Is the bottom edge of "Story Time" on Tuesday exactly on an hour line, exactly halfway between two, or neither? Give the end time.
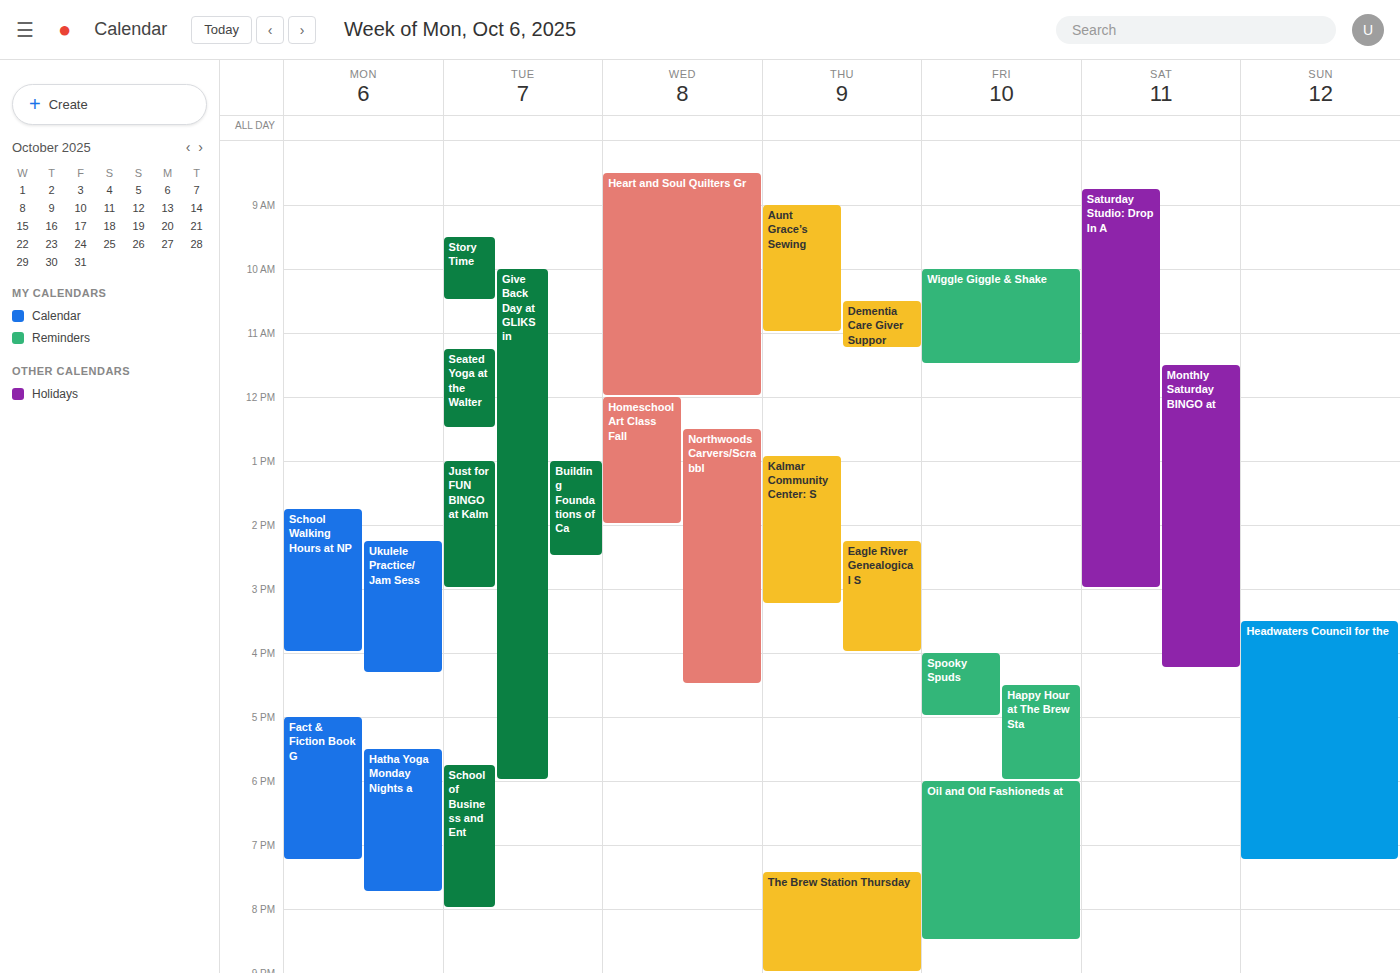
10:30 AM -- halfway between the 10 AM and 11 AM lines.